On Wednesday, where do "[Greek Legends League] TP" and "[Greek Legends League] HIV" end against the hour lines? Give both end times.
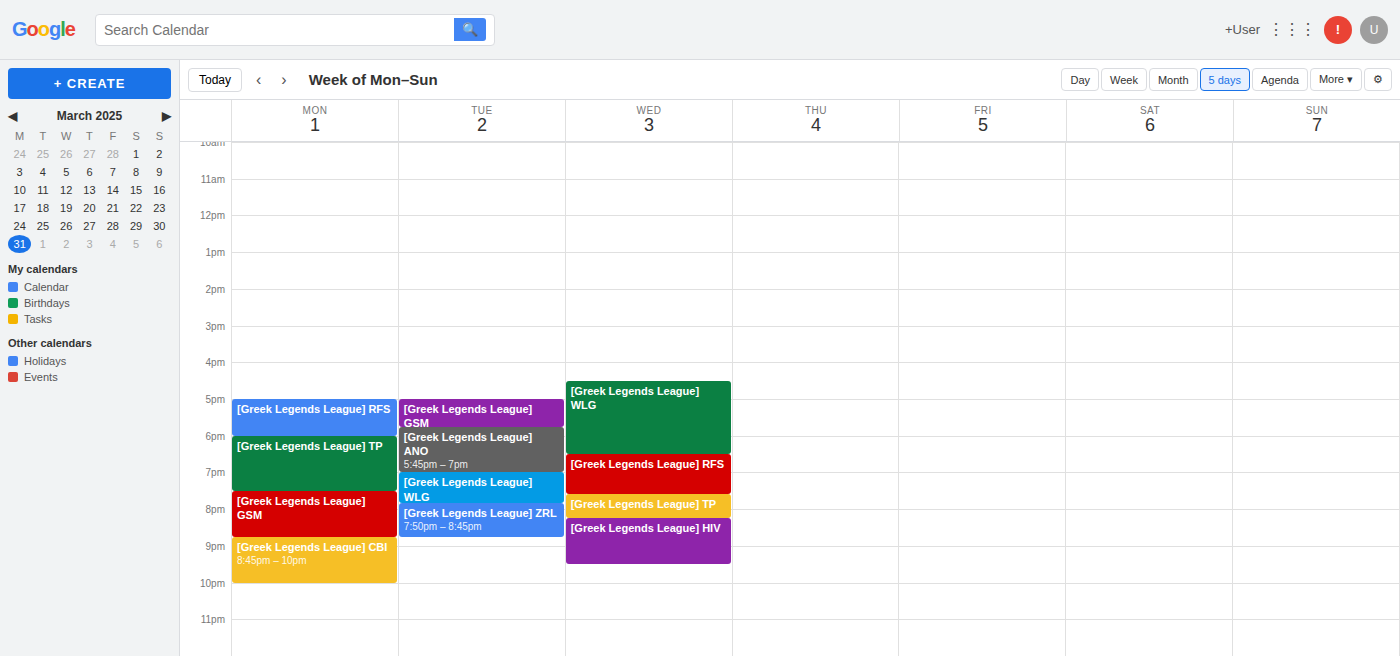
"[Greek Legends League] TP": 8:15 PM, neither: a quarter of the way from the 8 PM line to the 9 PM line. "[Greek Legends League] HIV": 9:30 PM, halfway between the 9 PM and 10 PM lines.